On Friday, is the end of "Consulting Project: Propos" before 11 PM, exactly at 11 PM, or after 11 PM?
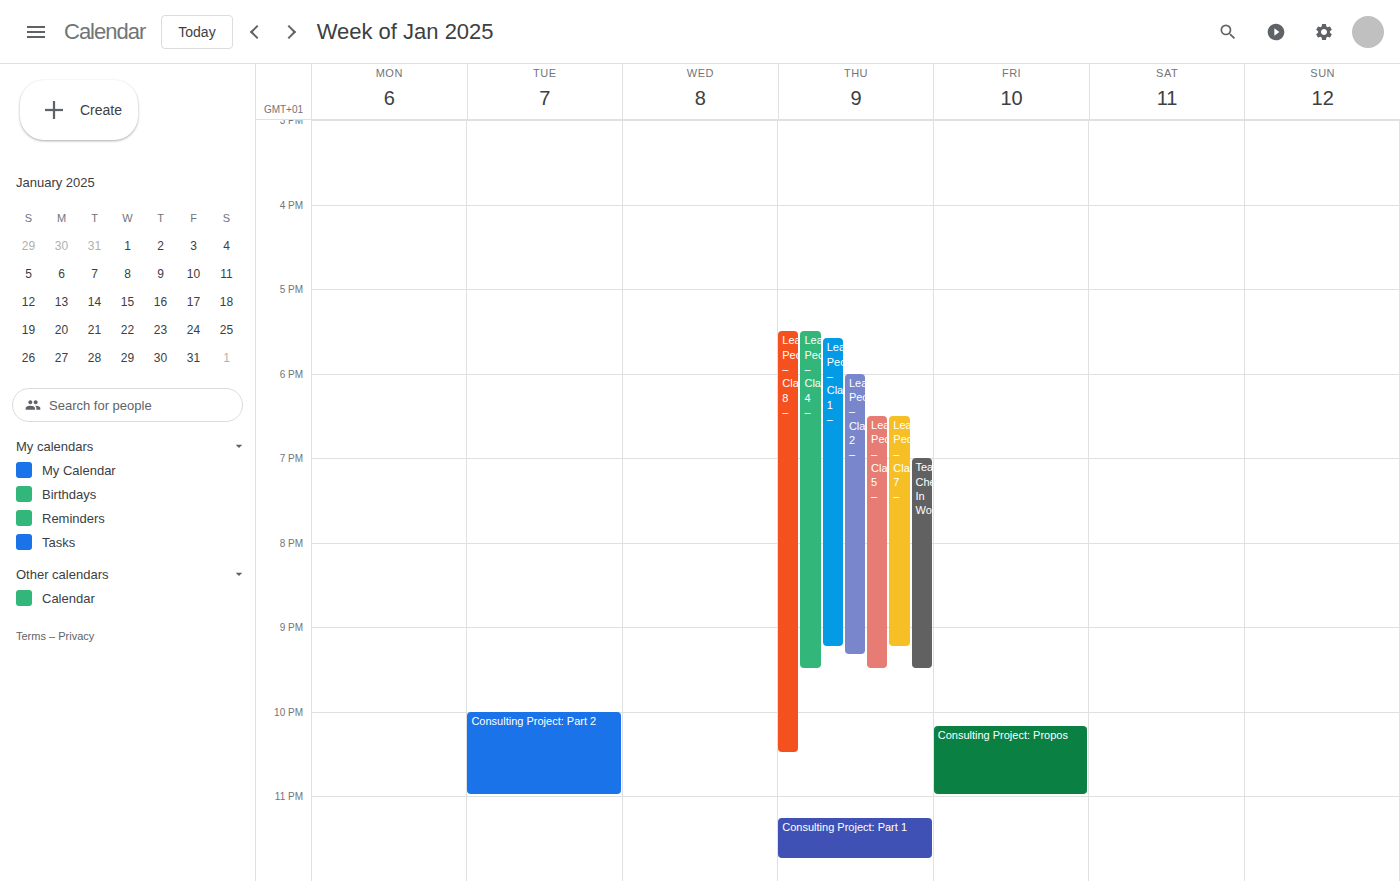
11:00 PM -- exactly at 11 PM, on the 11 PM line.